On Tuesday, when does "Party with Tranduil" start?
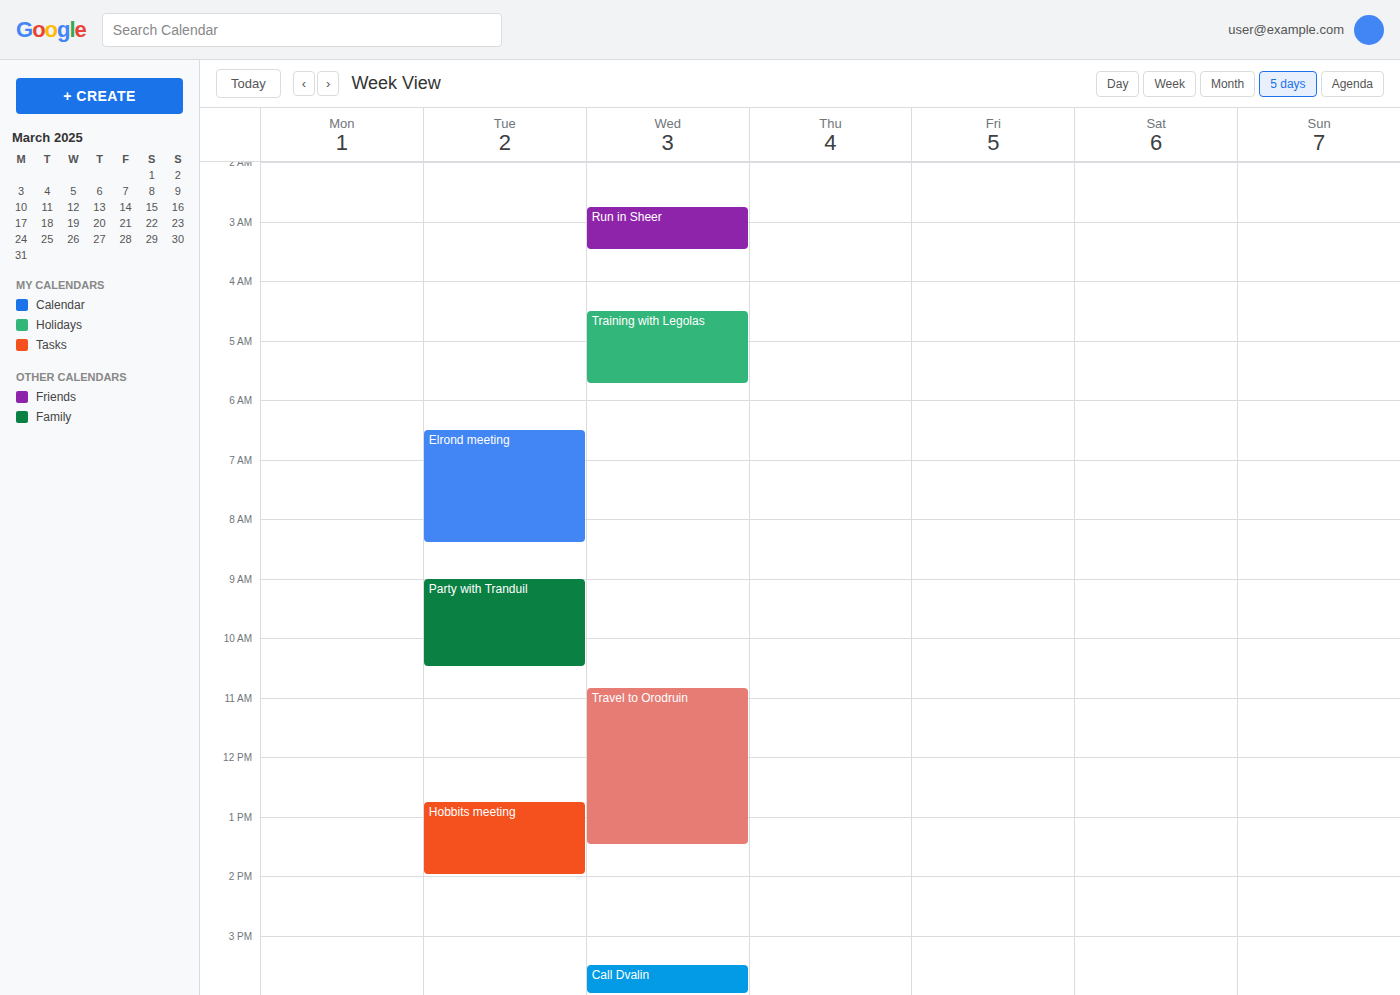
9:00 AM